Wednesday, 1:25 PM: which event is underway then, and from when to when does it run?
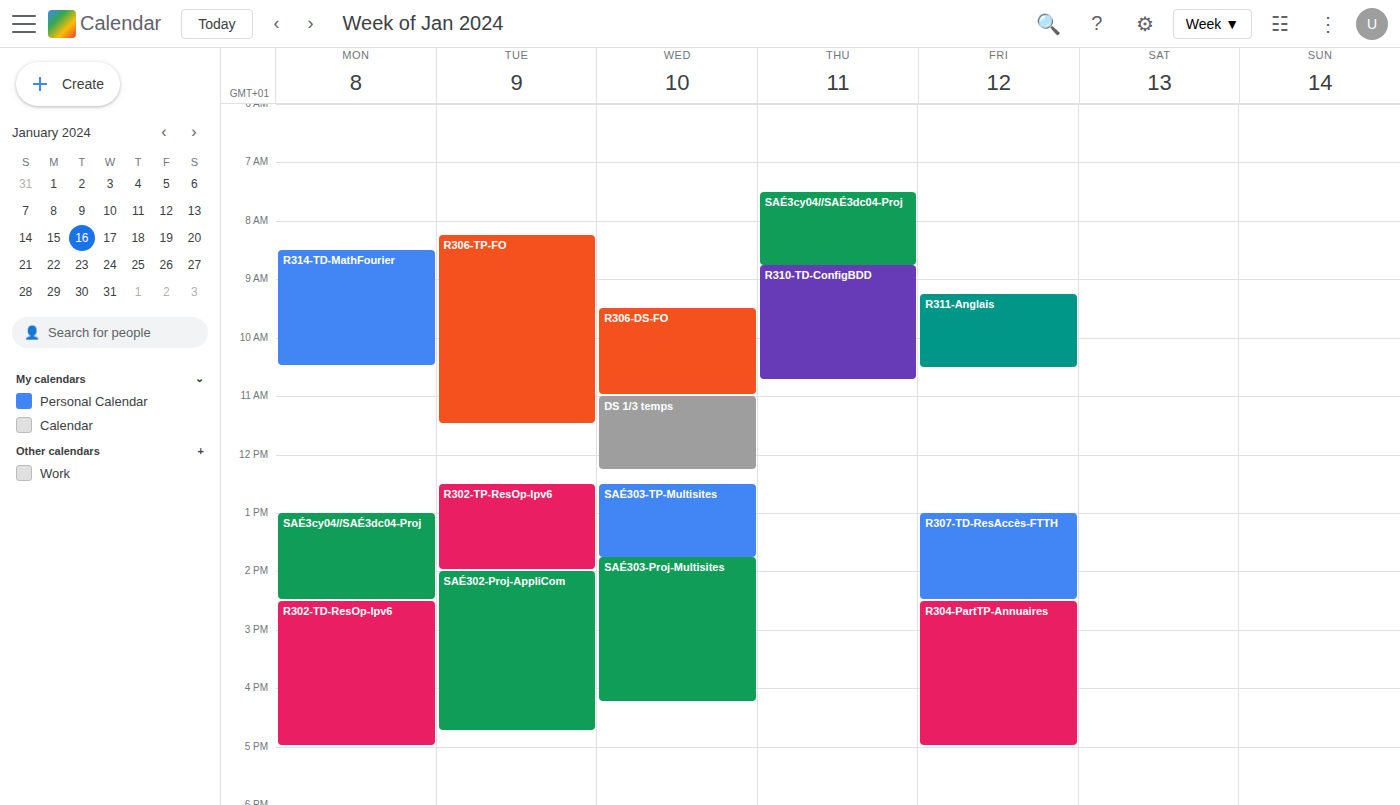
"SAÉ303-TP-Multisites", 12:30 PM to 1:45 PM